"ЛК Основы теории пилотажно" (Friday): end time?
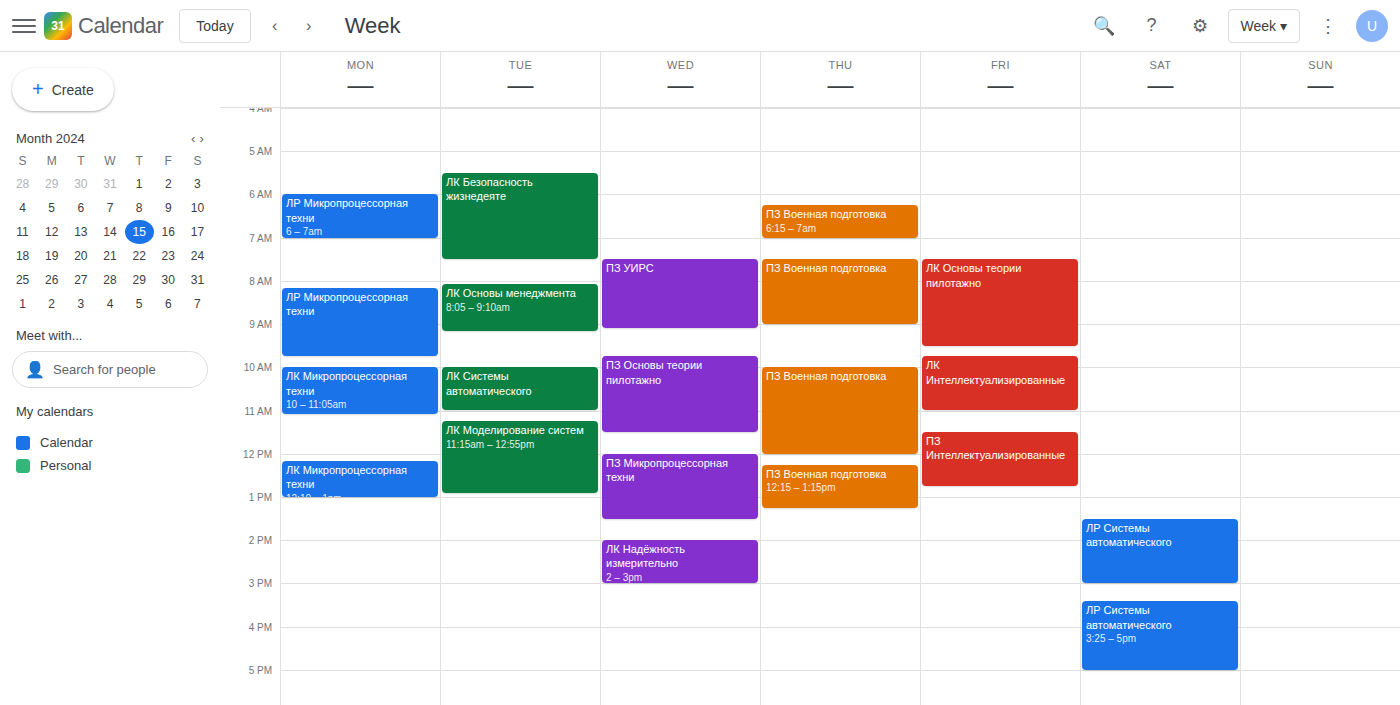
9:30 AM